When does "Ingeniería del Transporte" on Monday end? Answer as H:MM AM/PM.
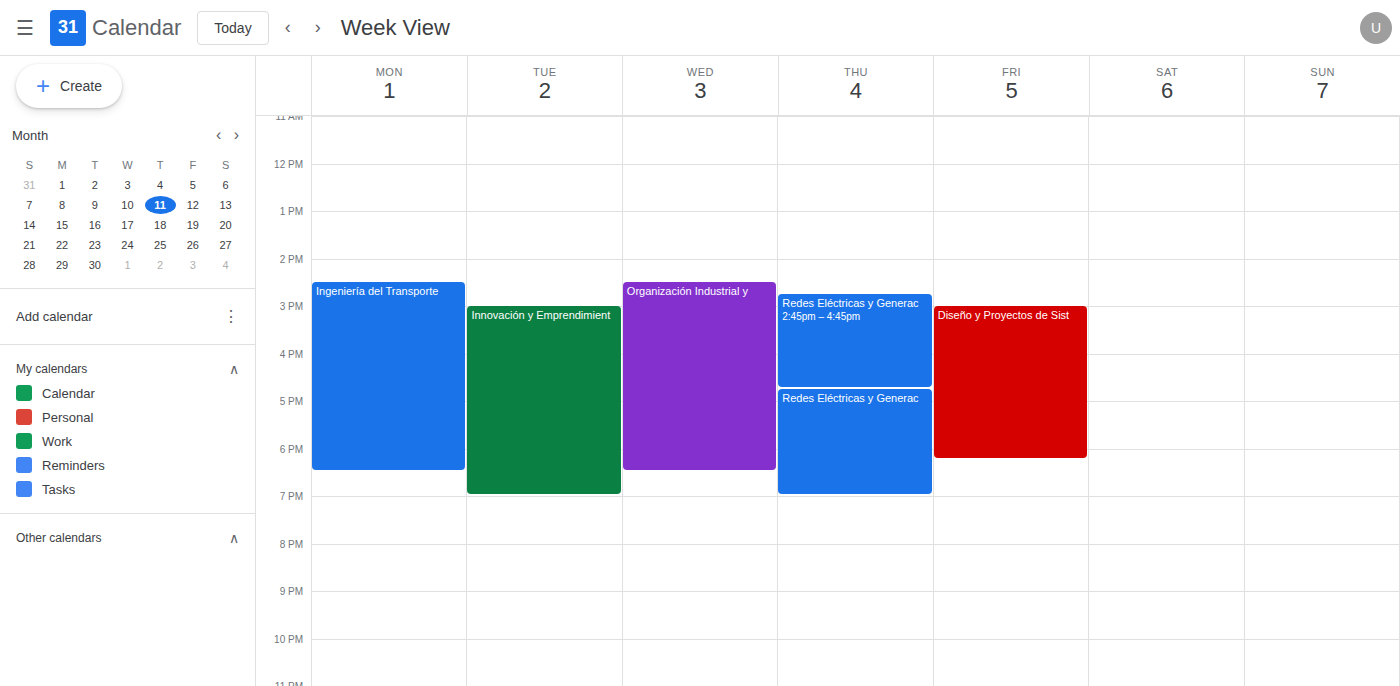
6:30 PM